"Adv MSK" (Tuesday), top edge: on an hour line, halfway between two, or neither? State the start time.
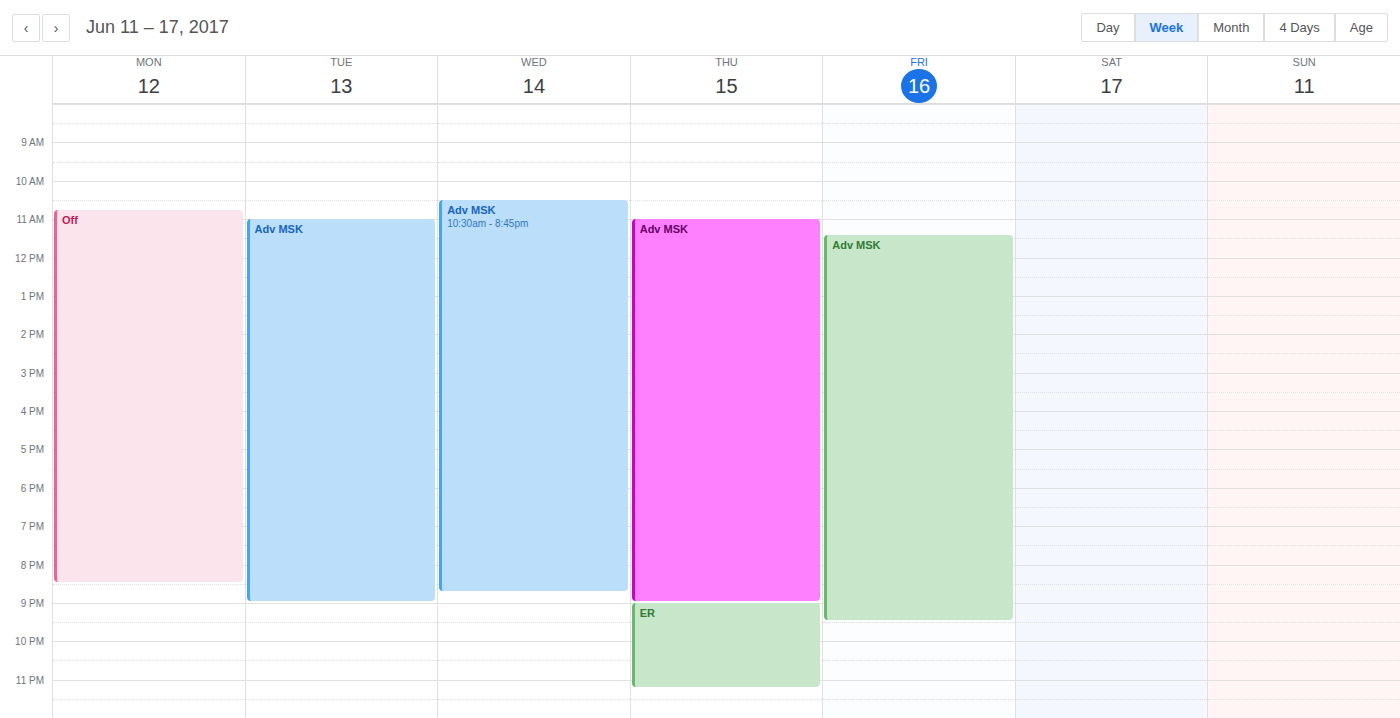
11:00 AM -- exactly on the 11 AM line.